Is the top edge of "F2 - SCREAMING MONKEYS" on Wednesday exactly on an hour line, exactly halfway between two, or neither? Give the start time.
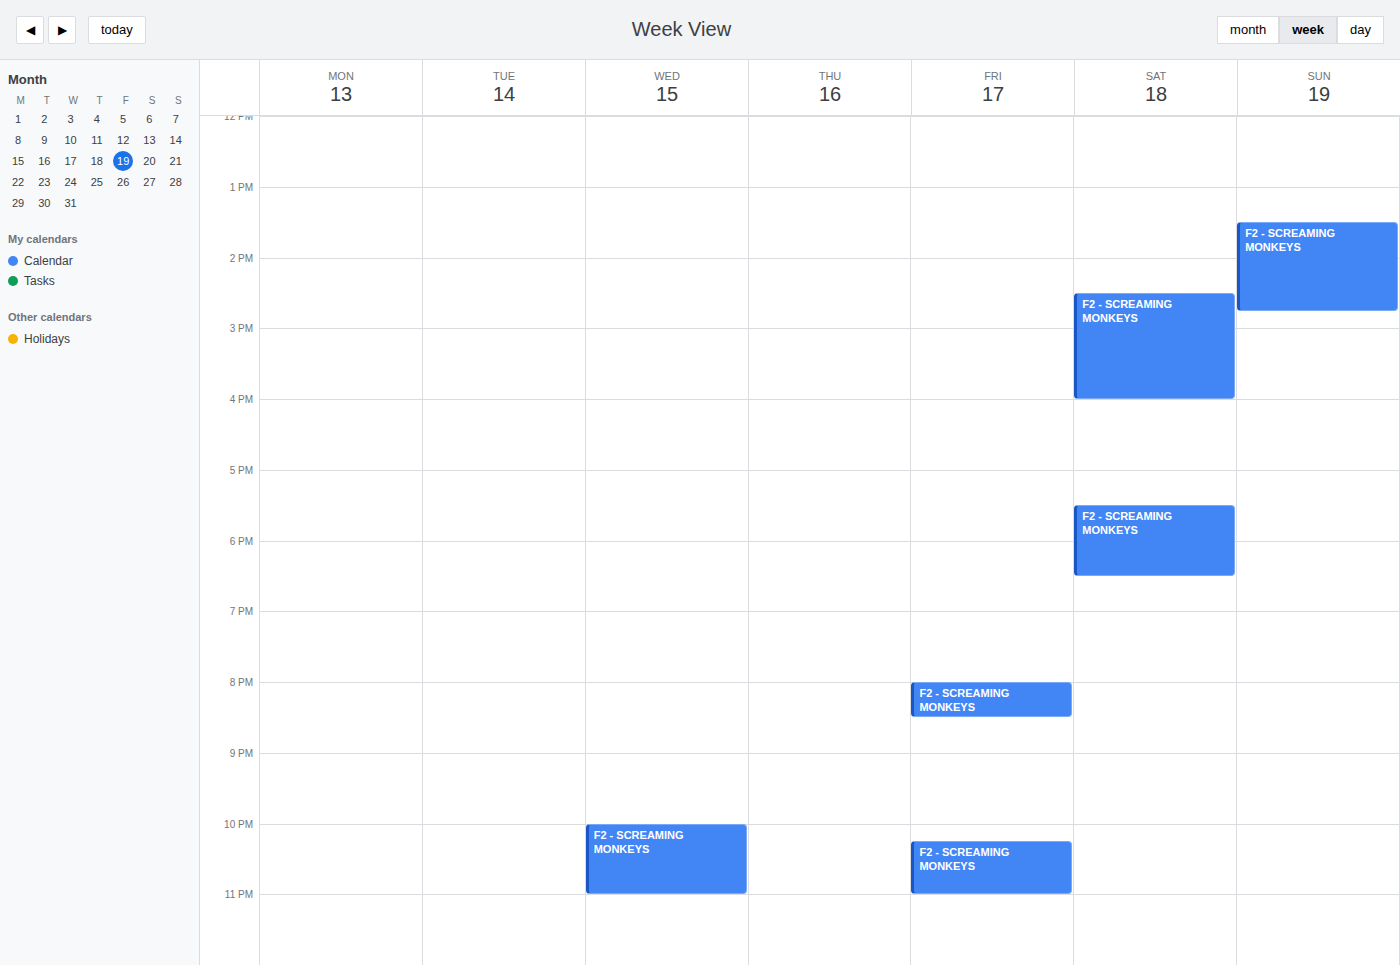
10:00 PM -- exactly on the 10 PM line.